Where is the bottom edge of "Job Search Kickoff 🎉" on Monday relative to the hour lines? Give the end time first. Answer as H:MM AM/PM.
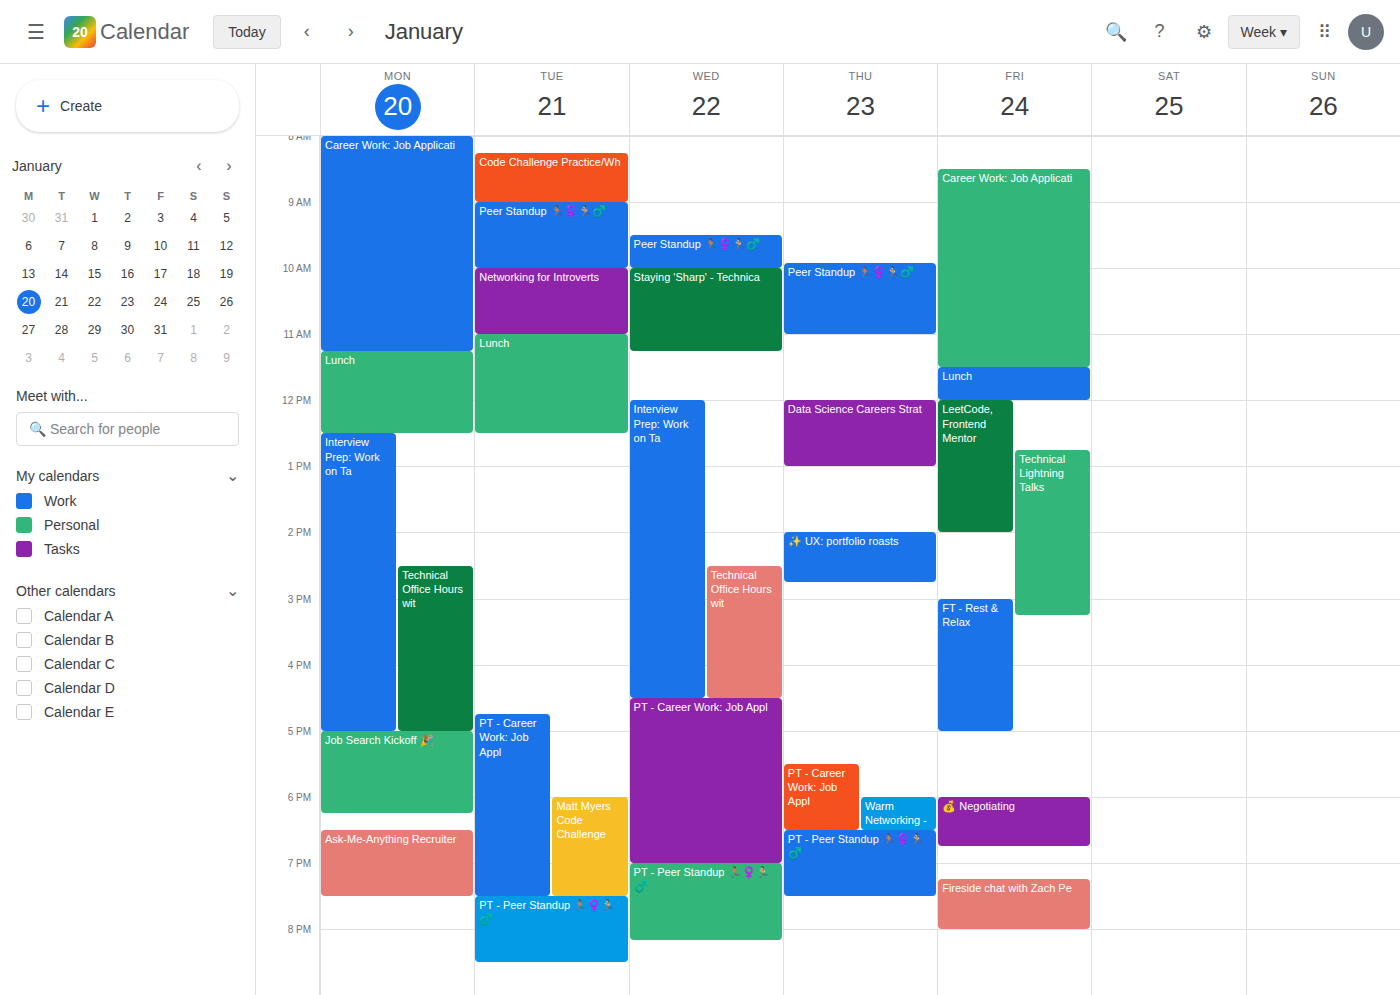
6:15 PM -- neither: a quarter of the way from the 6 PM line to the 7 PM line.